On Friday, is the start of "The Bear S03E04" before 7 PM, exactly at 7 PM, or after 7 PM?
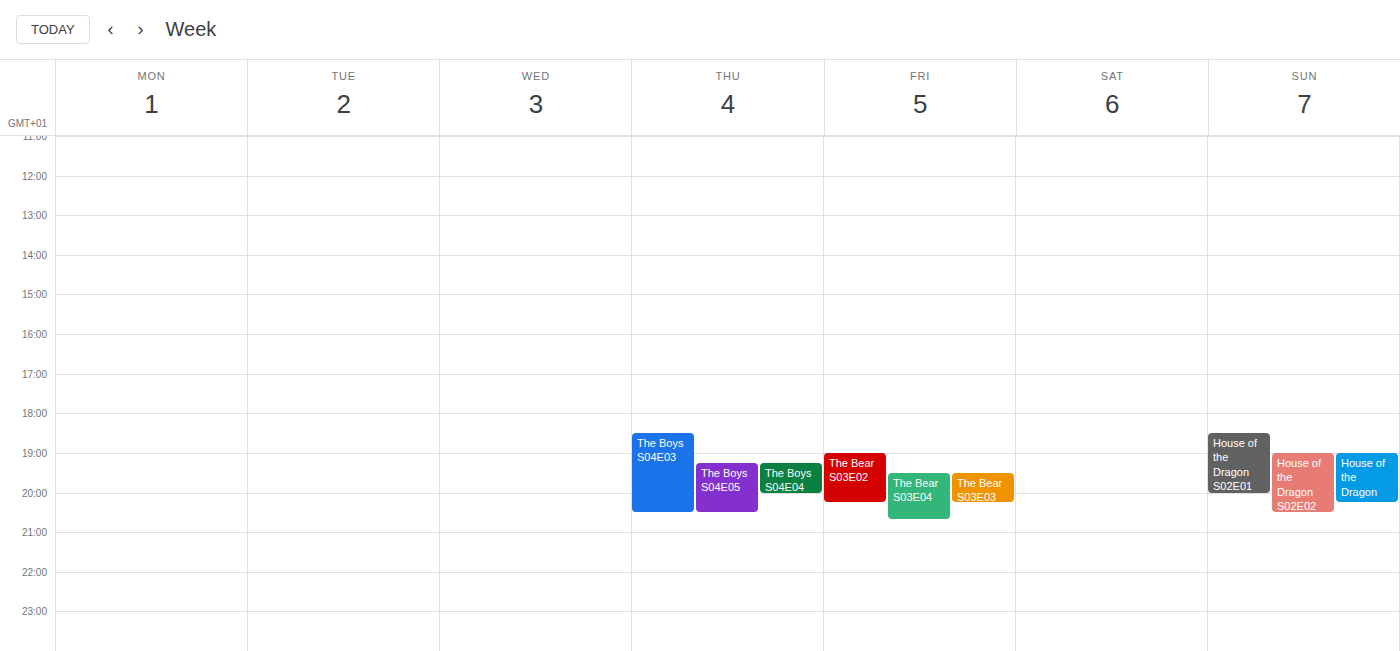
7:30 PM -- after 7 PM, 30 minutes below the 7 PM line.